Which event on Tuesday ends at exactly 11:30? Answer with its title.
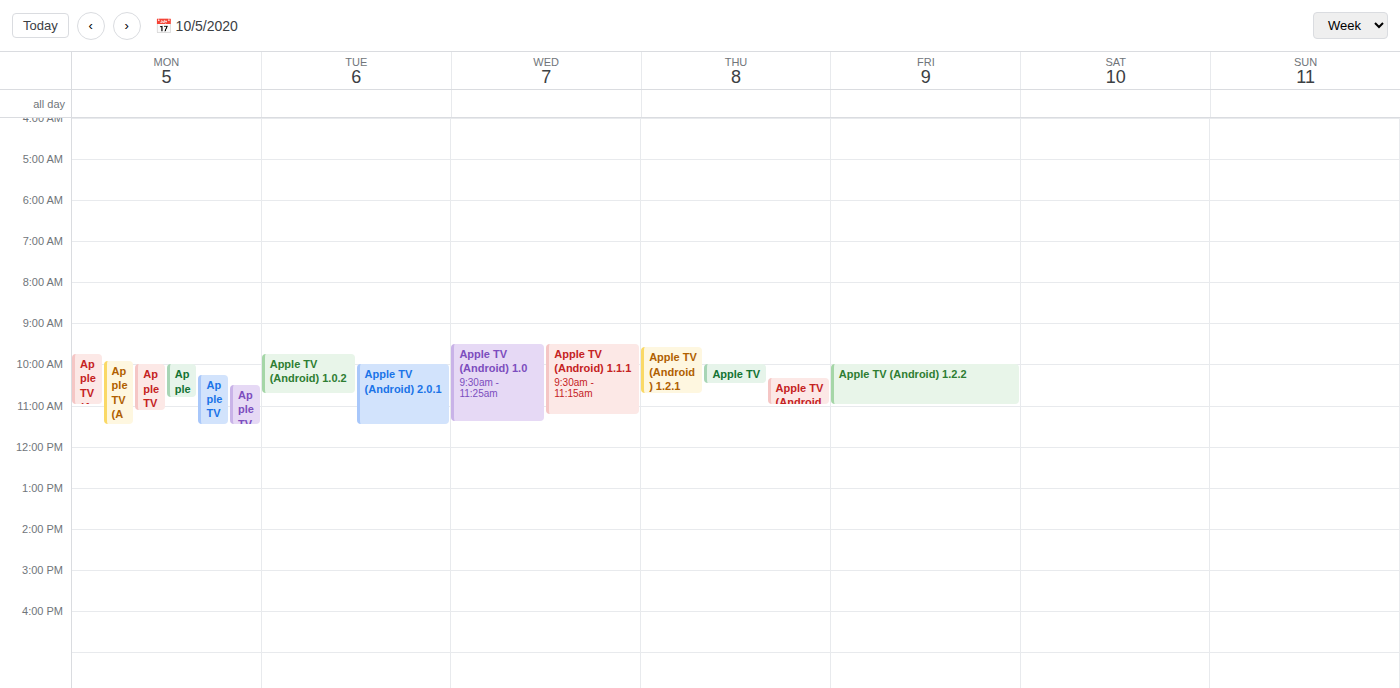
"Apple TV (Android) 2.0.1"